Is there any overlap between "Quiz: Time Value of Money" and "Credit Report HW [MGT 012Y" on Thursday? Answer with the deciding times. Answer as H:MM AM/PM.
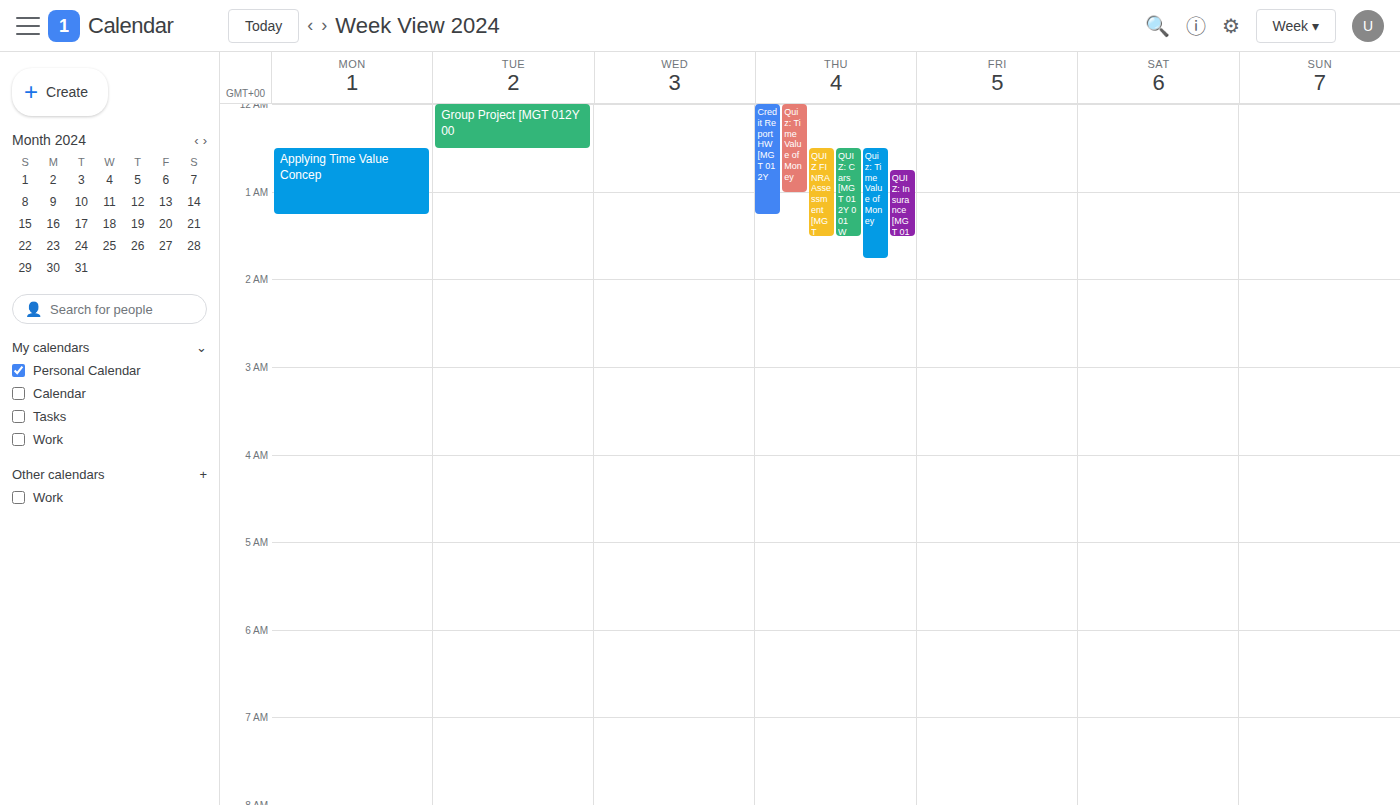
"Quiz: Time Value of Money" starts at 12:30 AM, before "Credit Report HW [MGT 012Y" ends at 1:15 AM -- they overlap.